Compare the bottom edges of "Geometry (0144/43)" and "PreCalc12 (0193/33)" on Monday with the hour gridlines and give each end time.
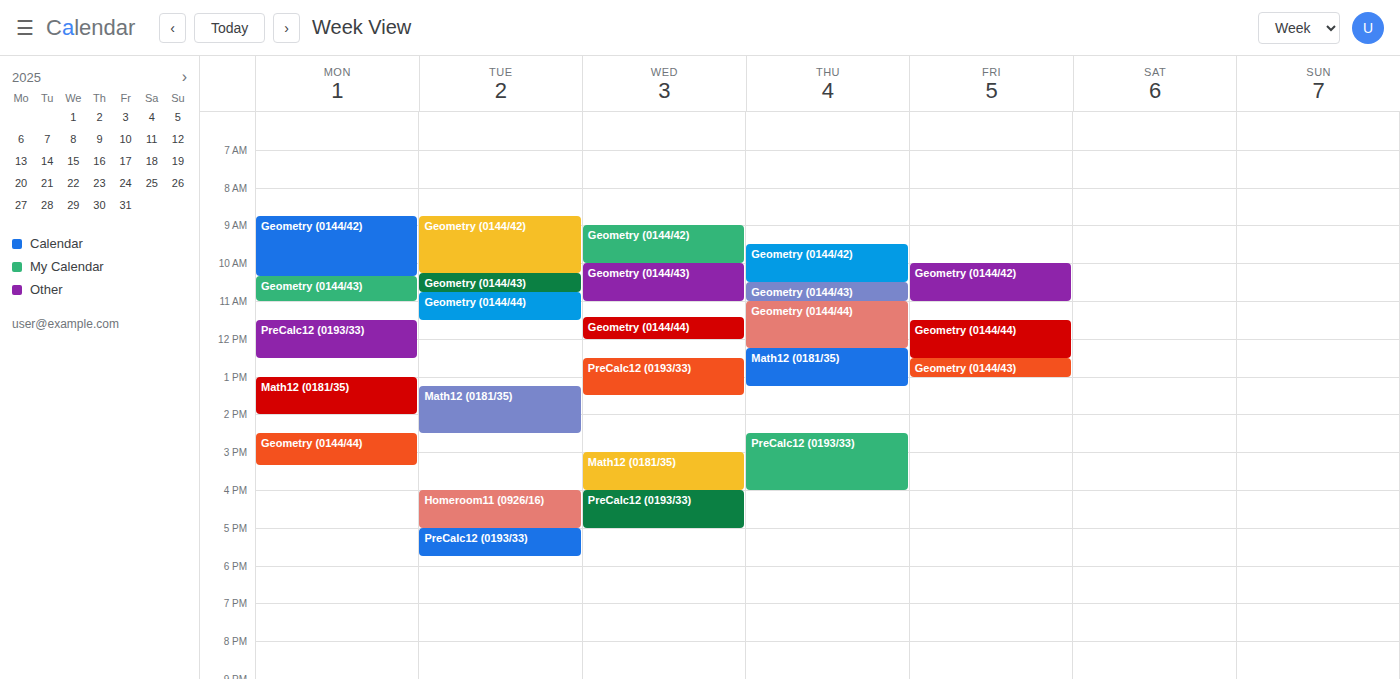
"Geometry (0144/43)": 11:00, exactly on the 11:00 line. "PreCalc12 (0193/33)": 12:30, halfway between the 12:00 and 13:00 lines.